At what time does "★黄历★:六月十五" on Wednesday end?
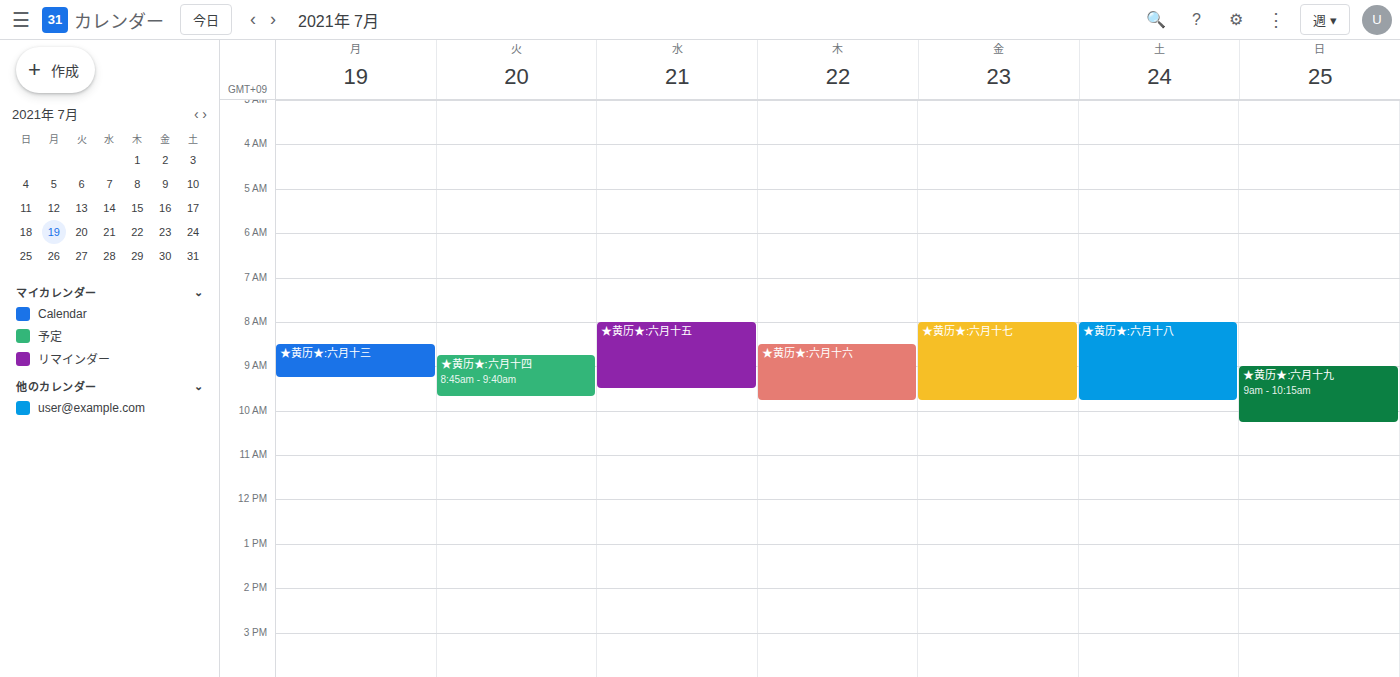
09:30